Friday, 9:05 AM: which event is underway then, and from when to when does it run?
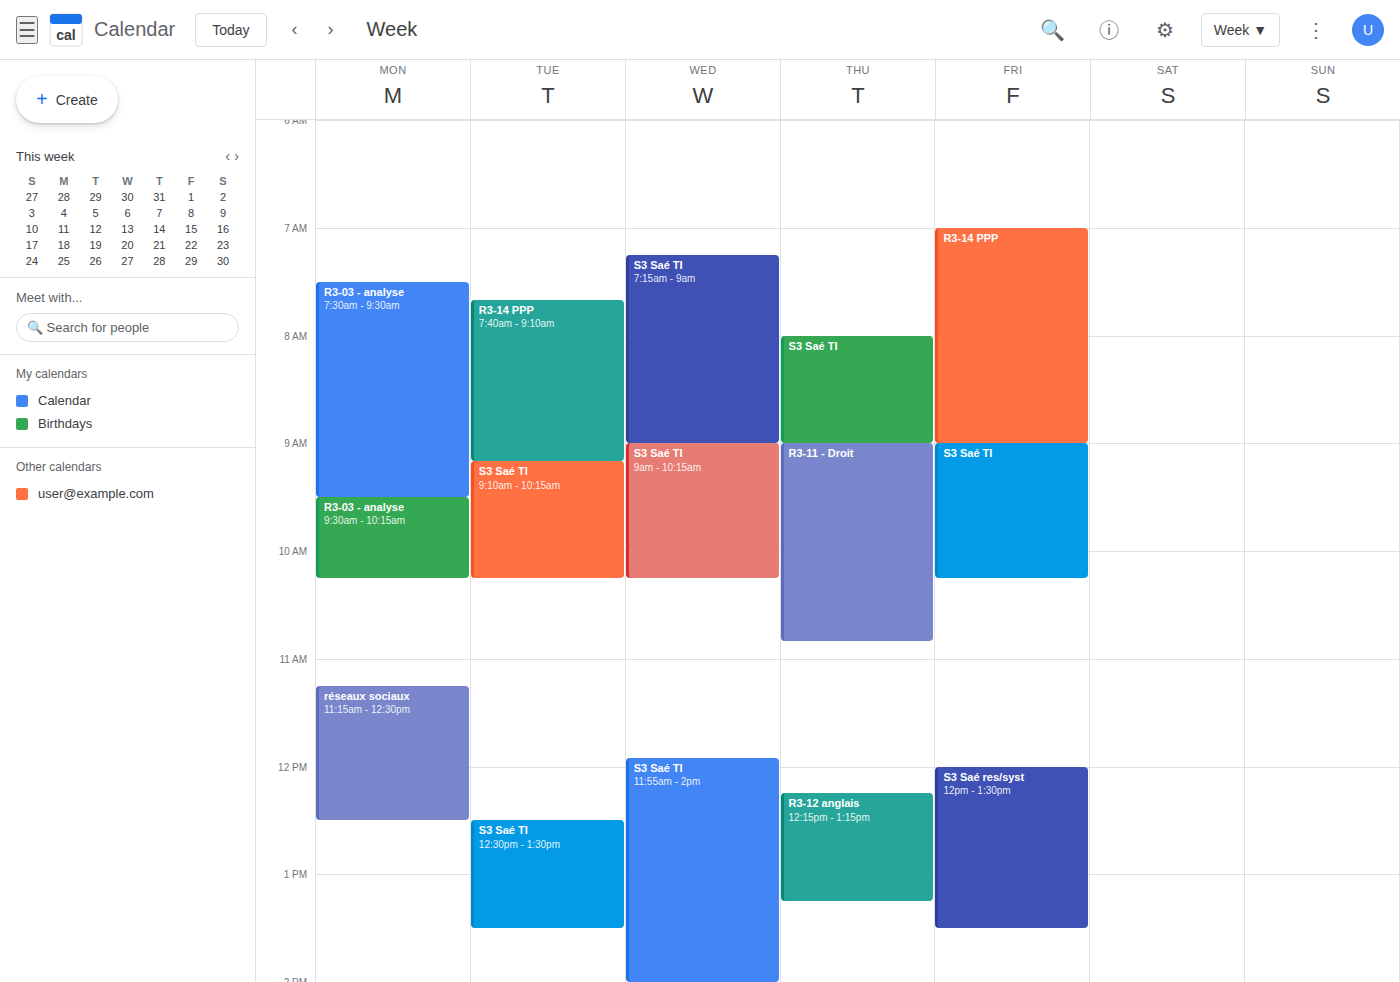
"S3 Saé TI", 9:00 AM to 10:15 AM